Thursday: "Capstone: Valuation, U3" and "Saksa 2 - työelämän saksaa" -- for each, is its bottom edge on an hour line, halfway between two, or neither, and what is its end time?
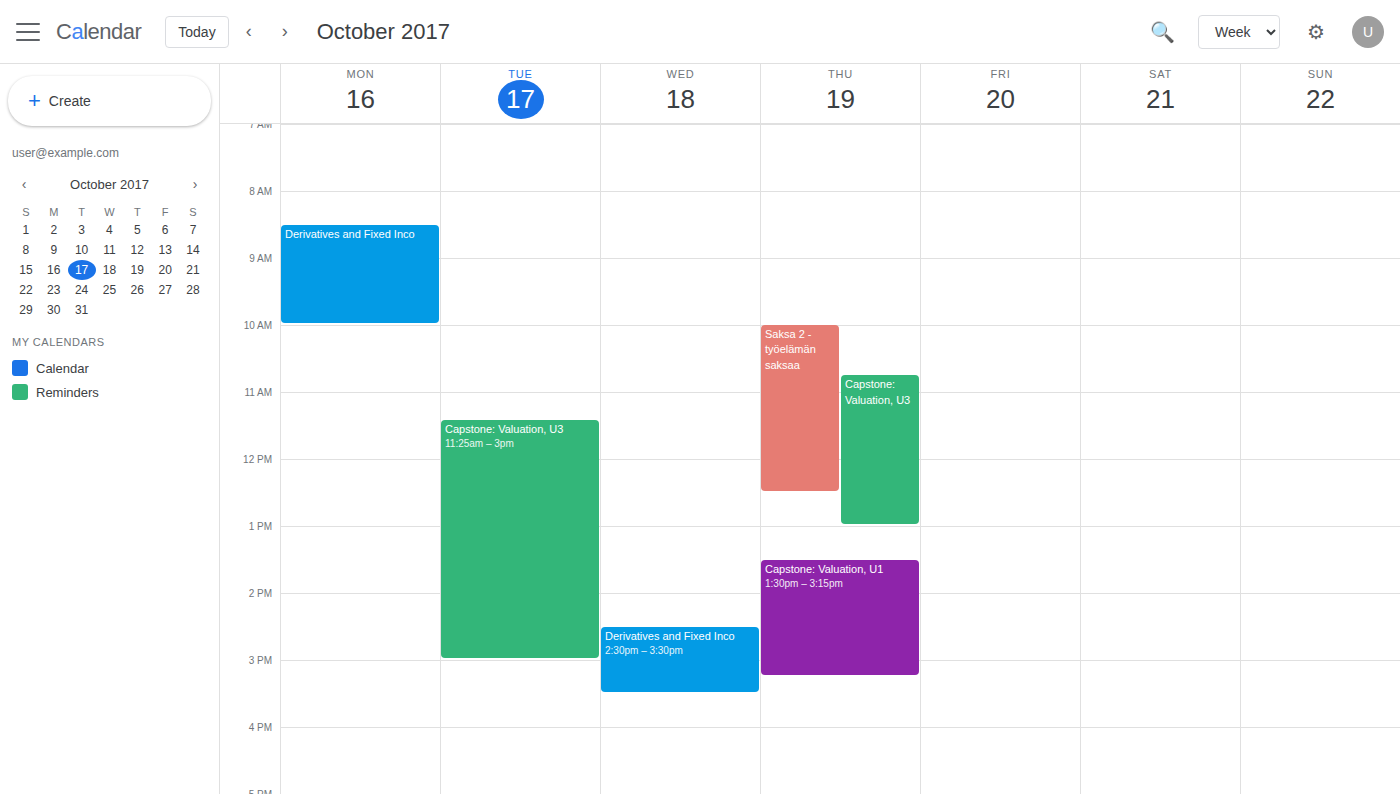
"Capstone: Valuation, U3": 1:00 PM, exactly on the 1 PM line. "Saksa 2 - työelämän saksaa": 12:30 PM, halfway between the 12 PM and 1 PM lines.